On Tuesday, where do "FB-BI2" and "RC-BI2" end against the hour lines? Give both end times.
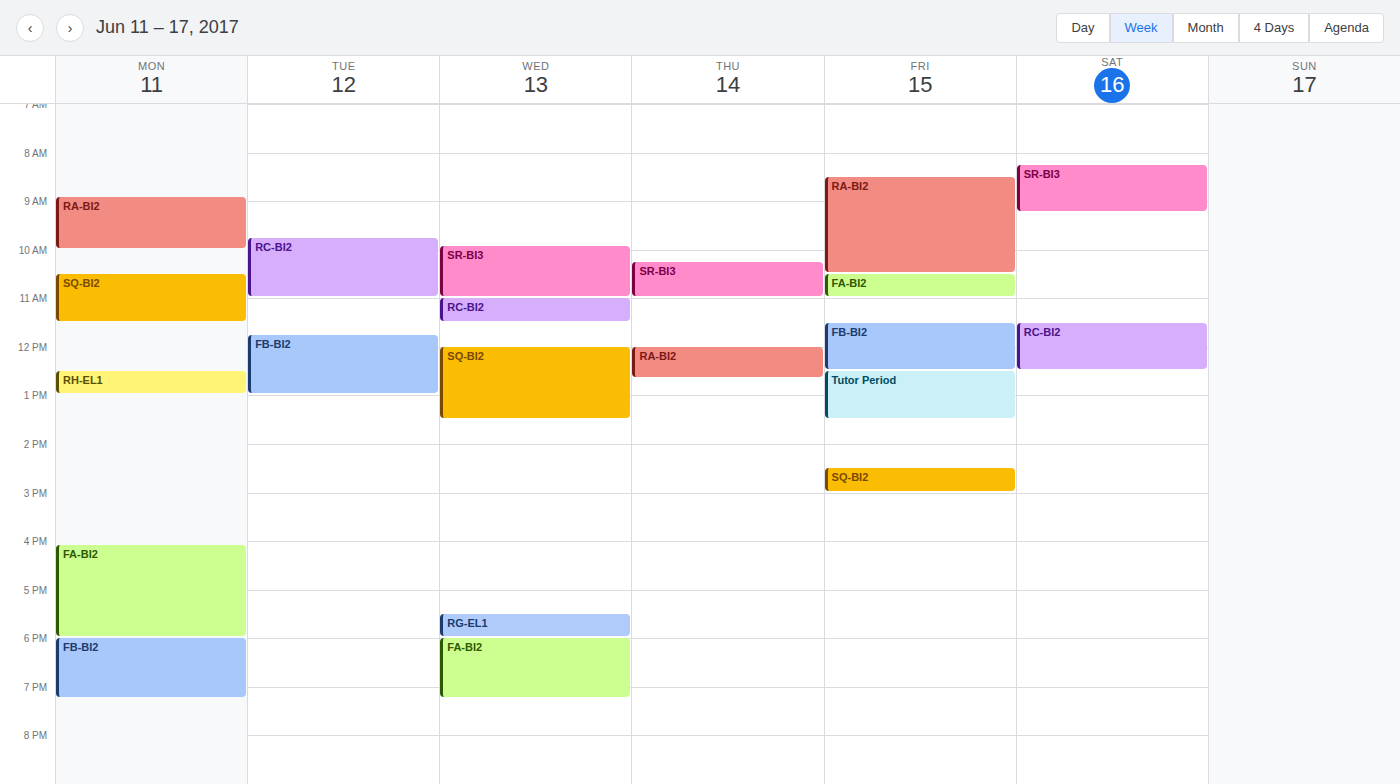
"FB-BI2": 13:00, exactly on the 13:00 line. "RC-BI2": 11:00, exactly on the 11:00 line.